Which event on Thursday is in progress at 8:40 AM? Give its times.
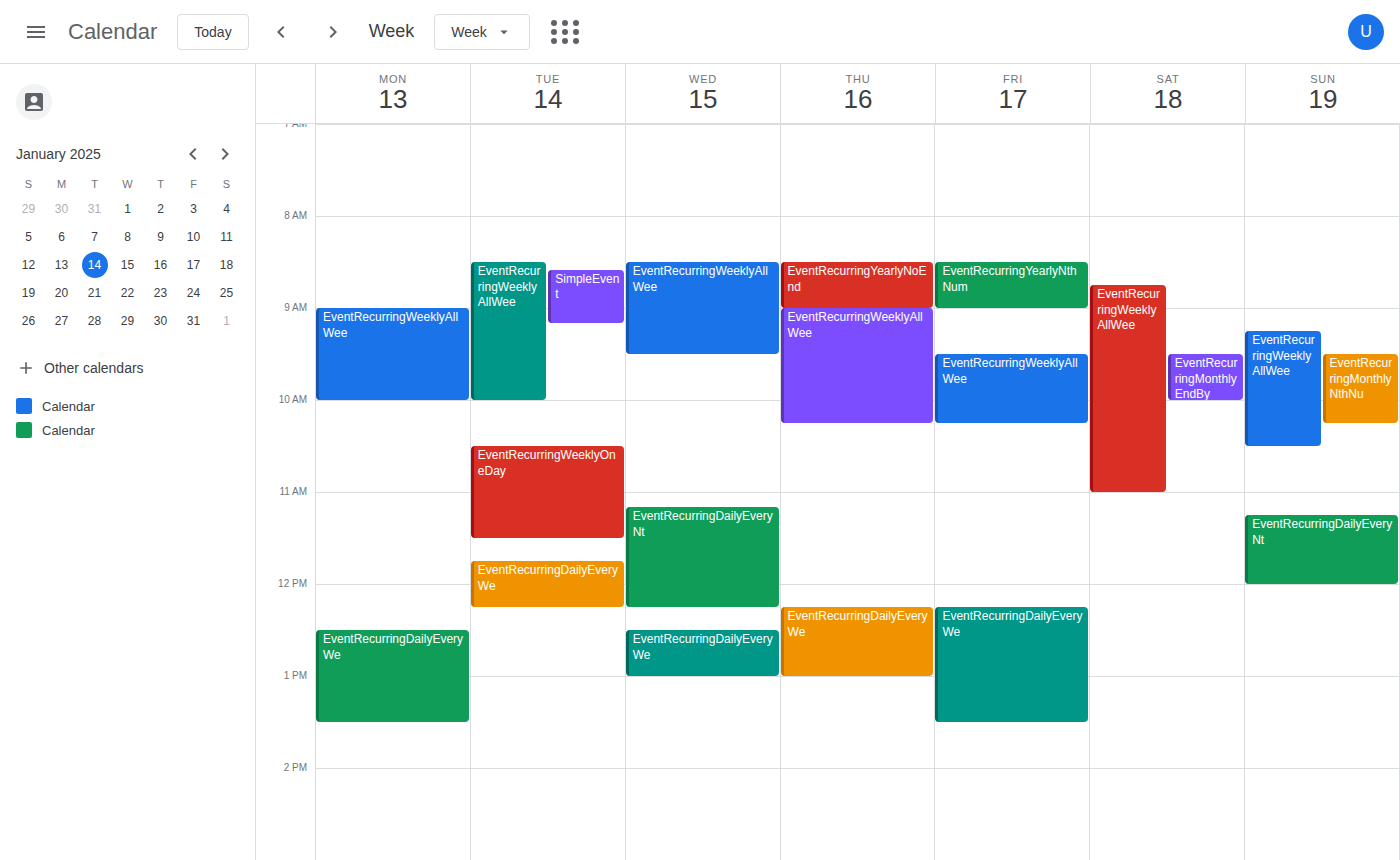
"EventRecurringYearlyNoEnd", 8:30 AM to 9:00 AM